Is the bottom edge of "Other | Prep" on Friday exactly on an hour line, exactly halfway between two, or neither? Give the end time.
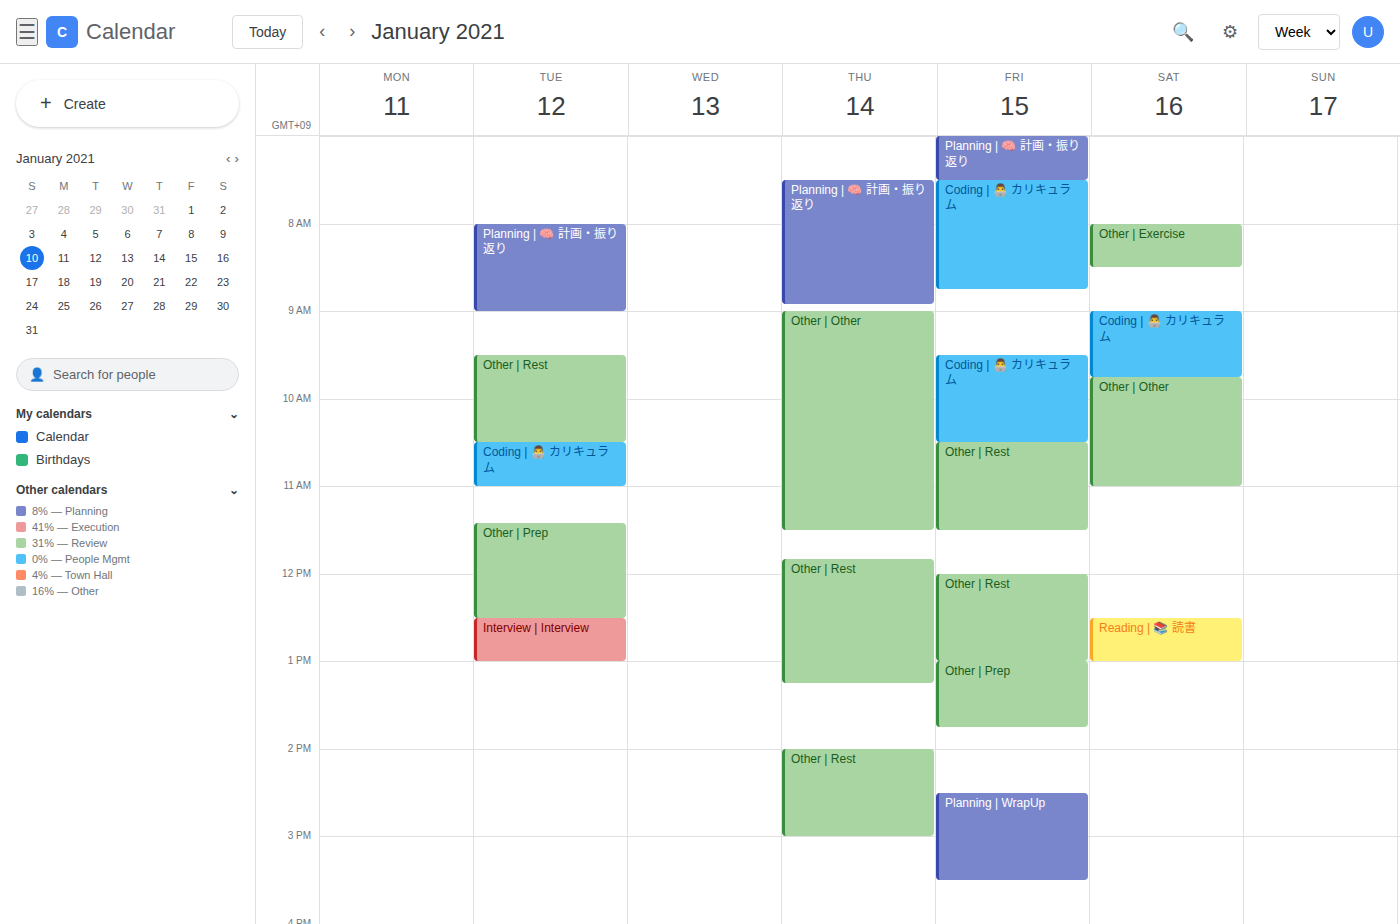
1:45 PM -- neither: three quarters of the way from the 1 PM line to the 2 PM line.